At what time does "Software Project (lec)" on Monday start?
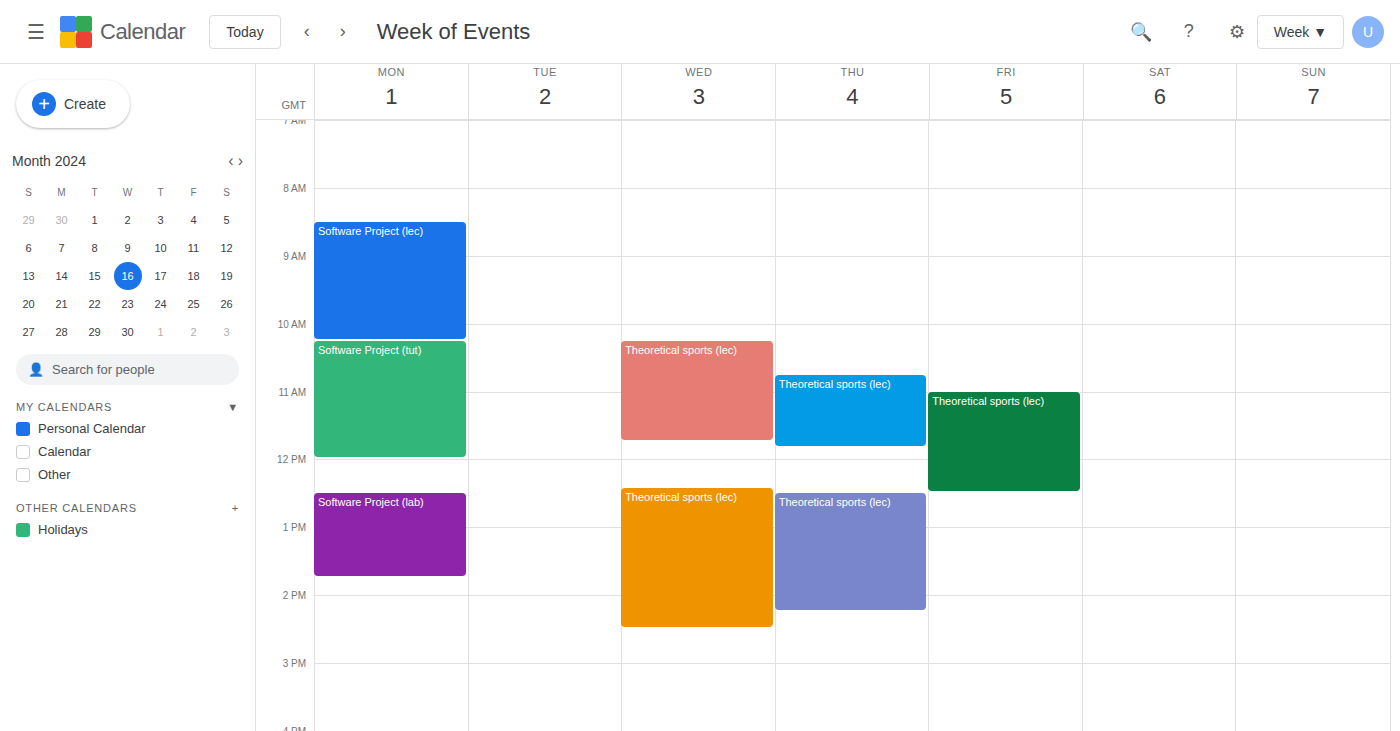
8:30 AM